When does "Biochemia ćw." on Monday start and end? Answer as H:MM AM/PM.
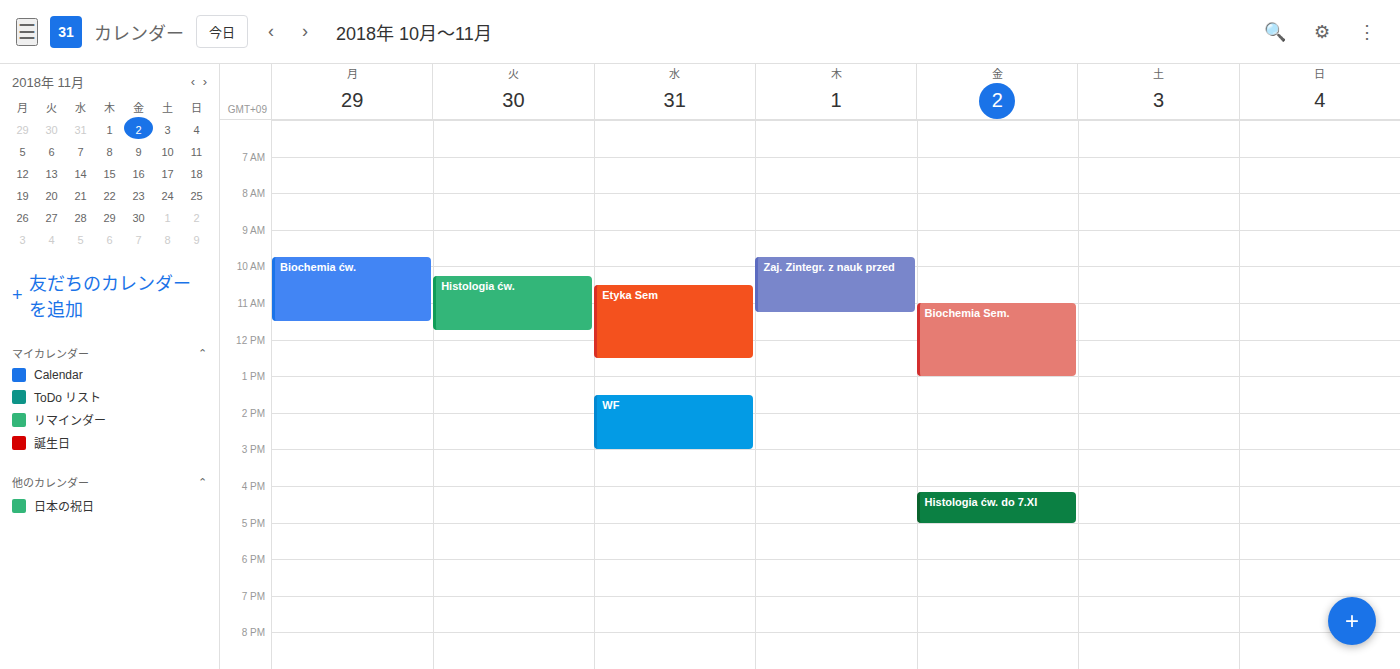
9:45 AM to 11:30 AM